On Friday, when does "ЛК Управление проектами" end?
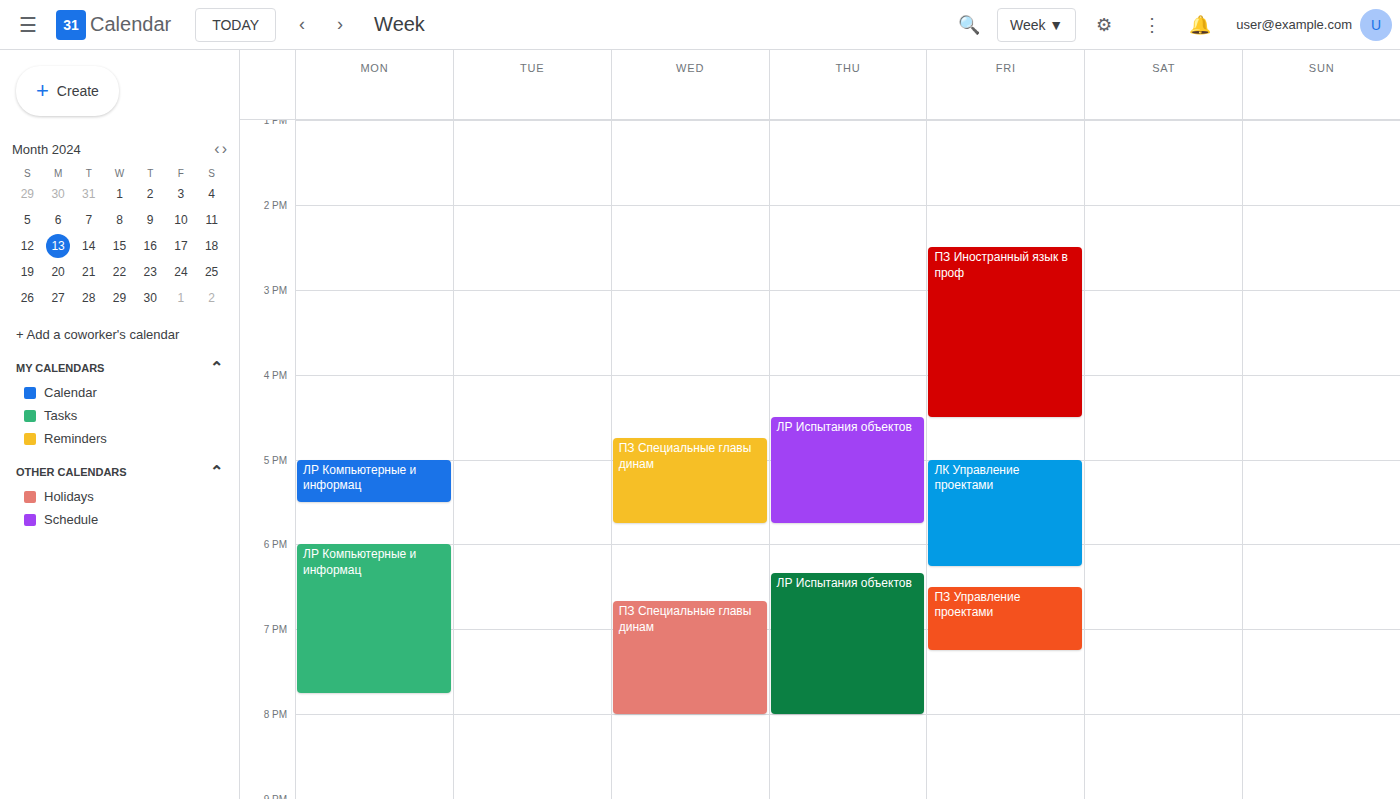
6:15 PM